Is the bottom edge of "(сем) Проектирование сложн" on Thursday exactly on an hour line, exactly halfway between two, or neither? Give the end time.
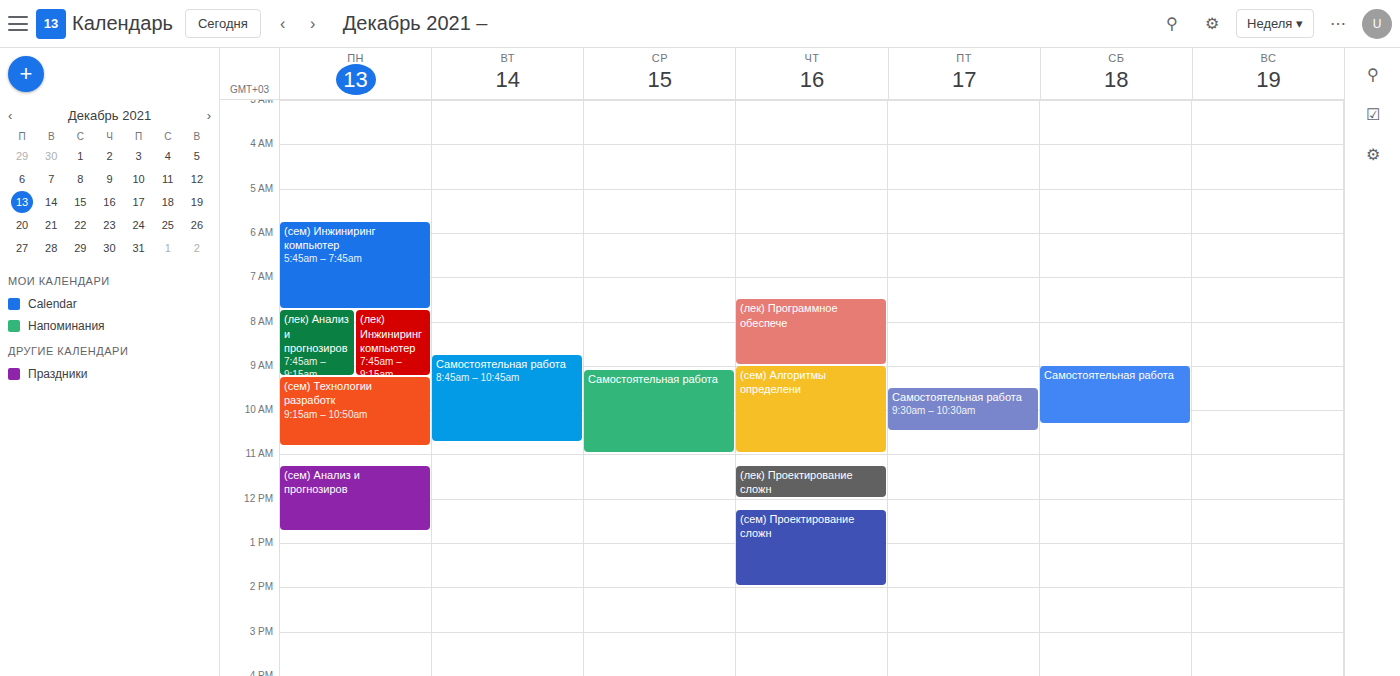
2:00 PM -- exactly on the 2 PM line.